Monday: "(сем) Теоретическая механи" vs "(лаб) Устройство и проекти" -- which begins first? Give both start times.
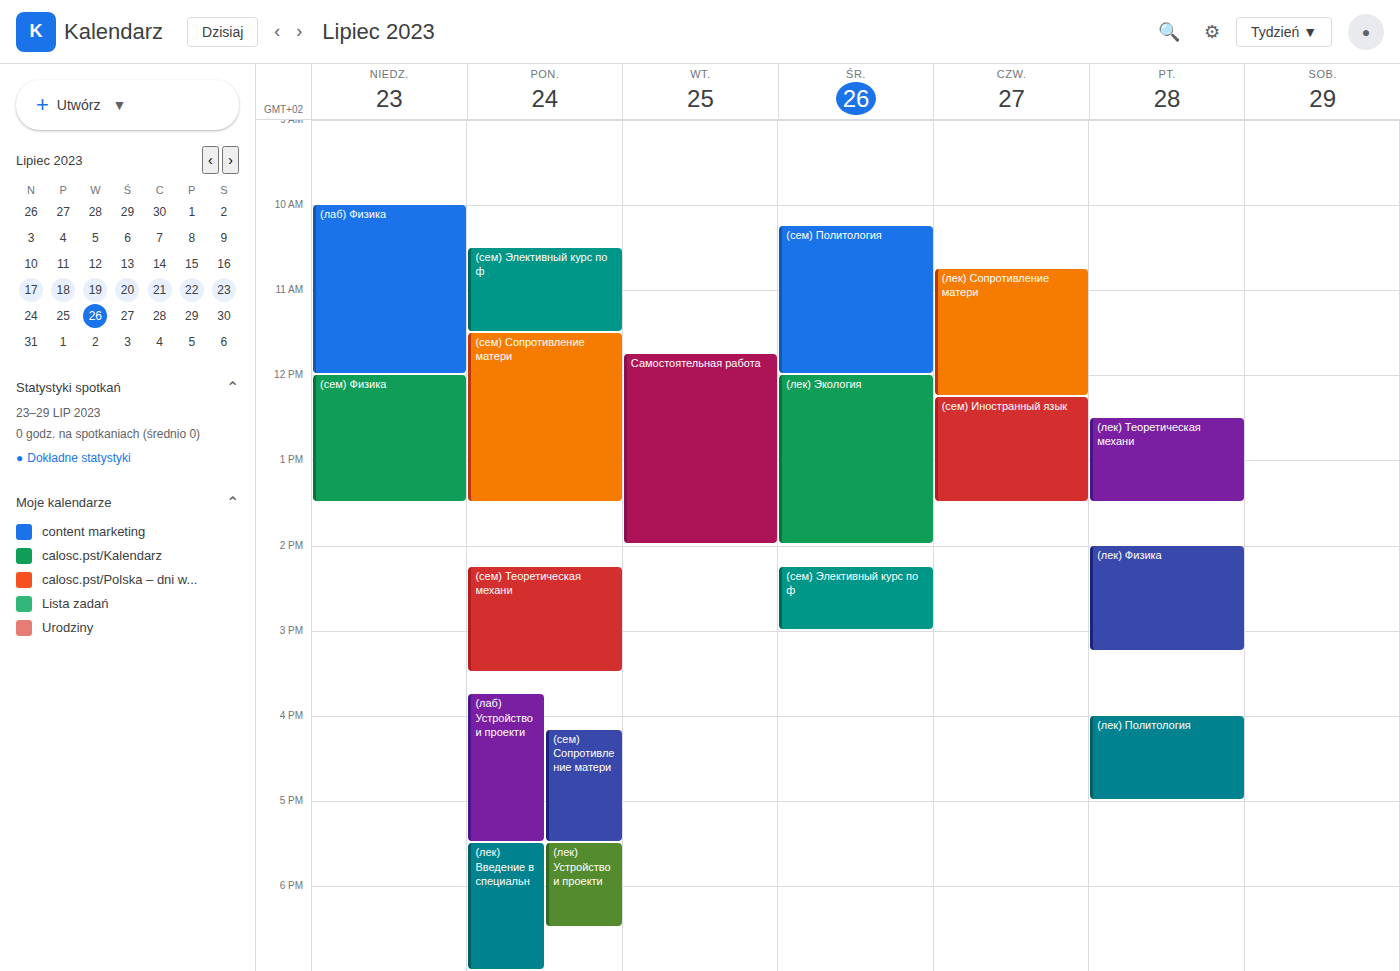
"(сем) Теоретическая механи" 2:15 PM; "(лаб) Устройство и проекти" 3:45 PM.